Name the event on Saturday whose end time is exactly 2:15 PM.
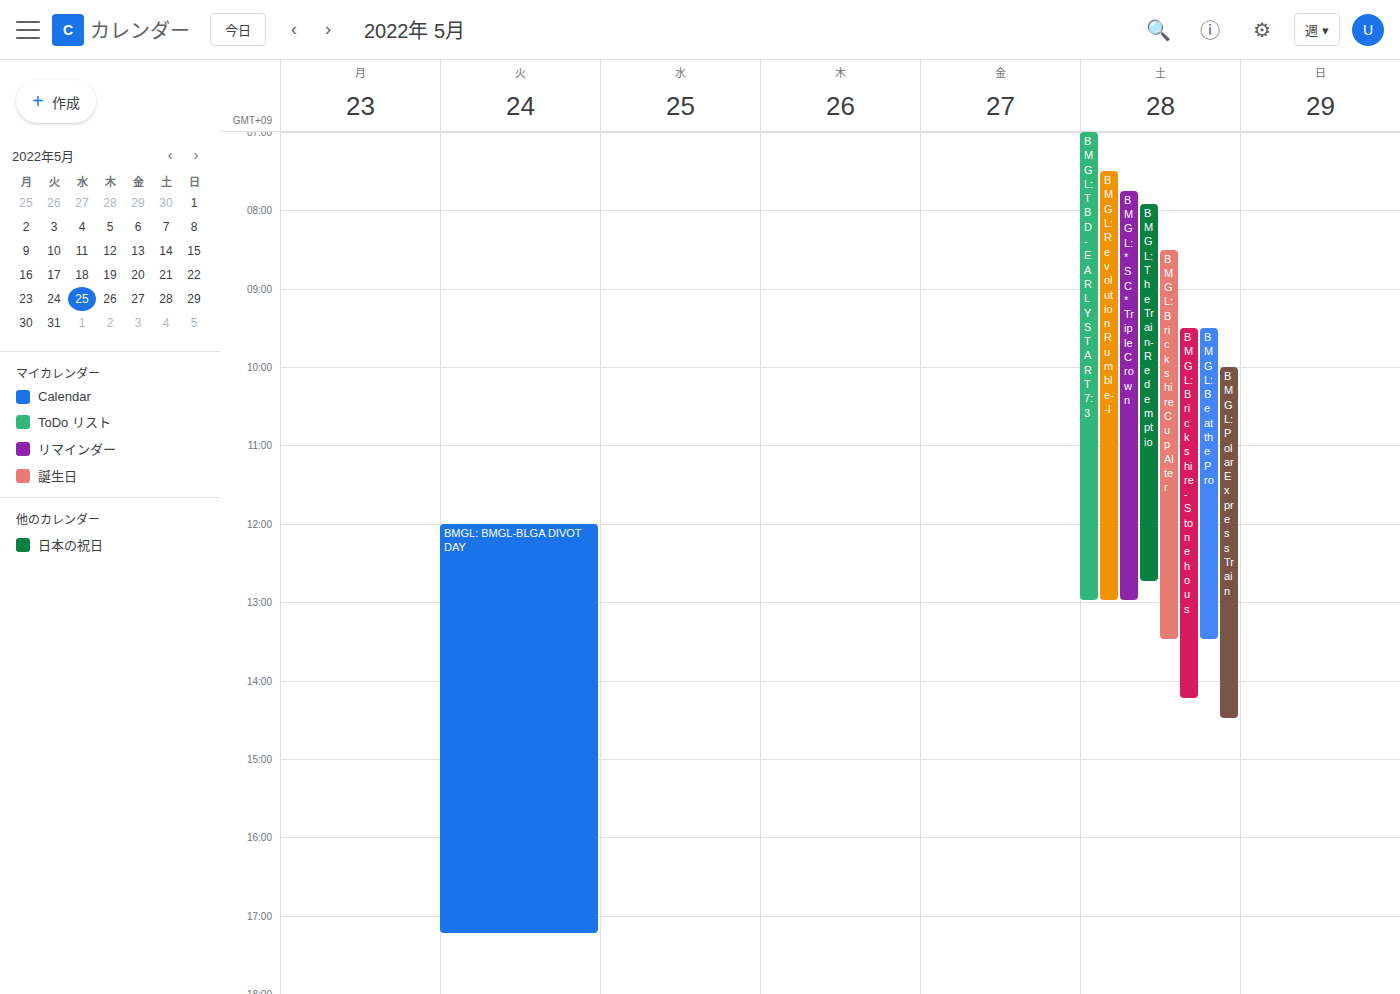
"BMGL: Brickshire-Stonehous"